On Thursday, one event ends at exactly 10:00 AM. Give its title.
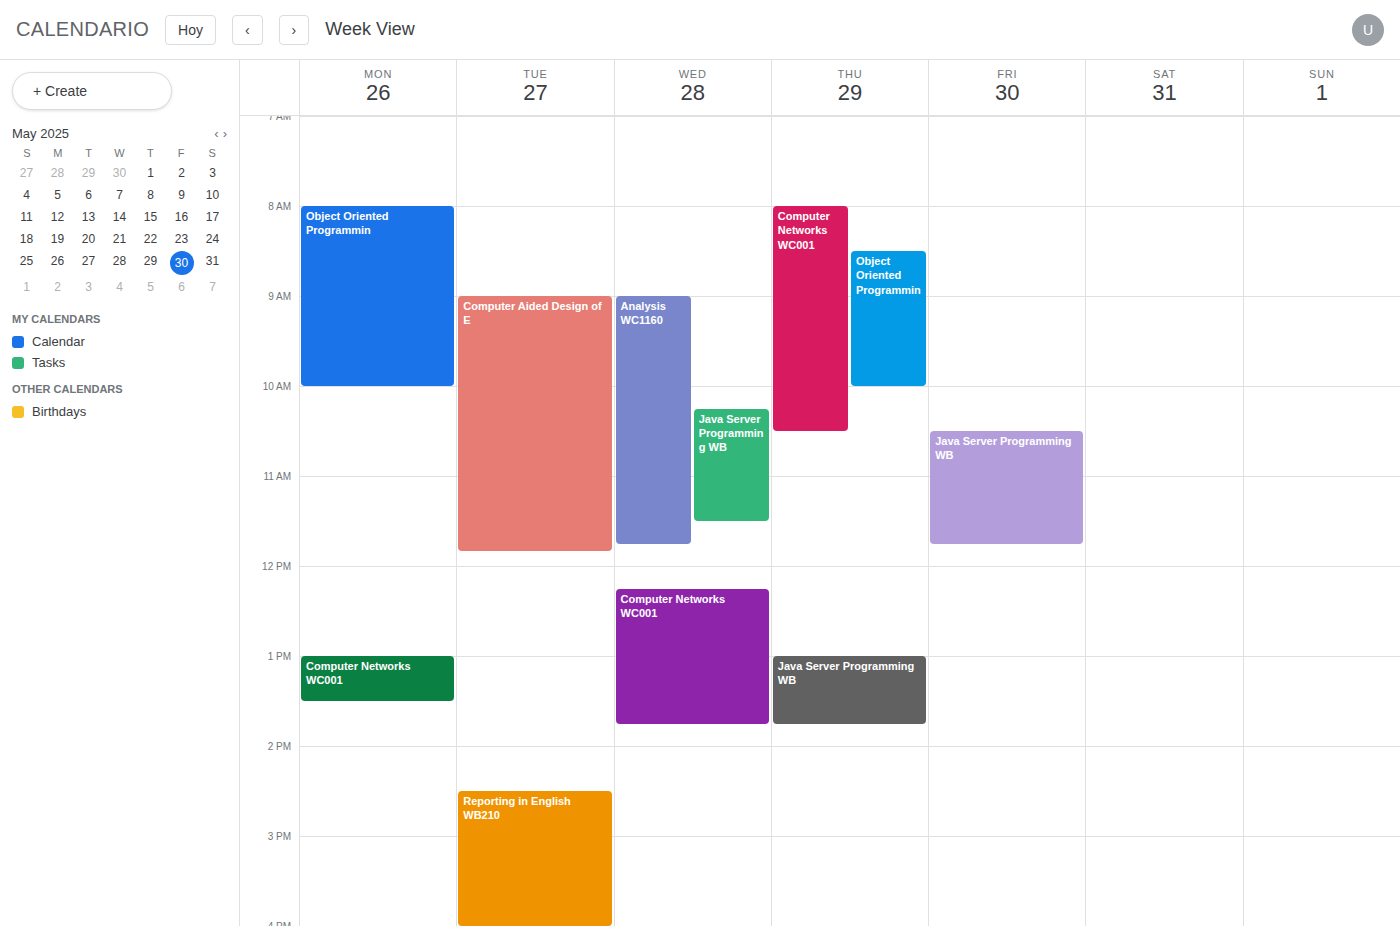
"Object Oriented Programmin"